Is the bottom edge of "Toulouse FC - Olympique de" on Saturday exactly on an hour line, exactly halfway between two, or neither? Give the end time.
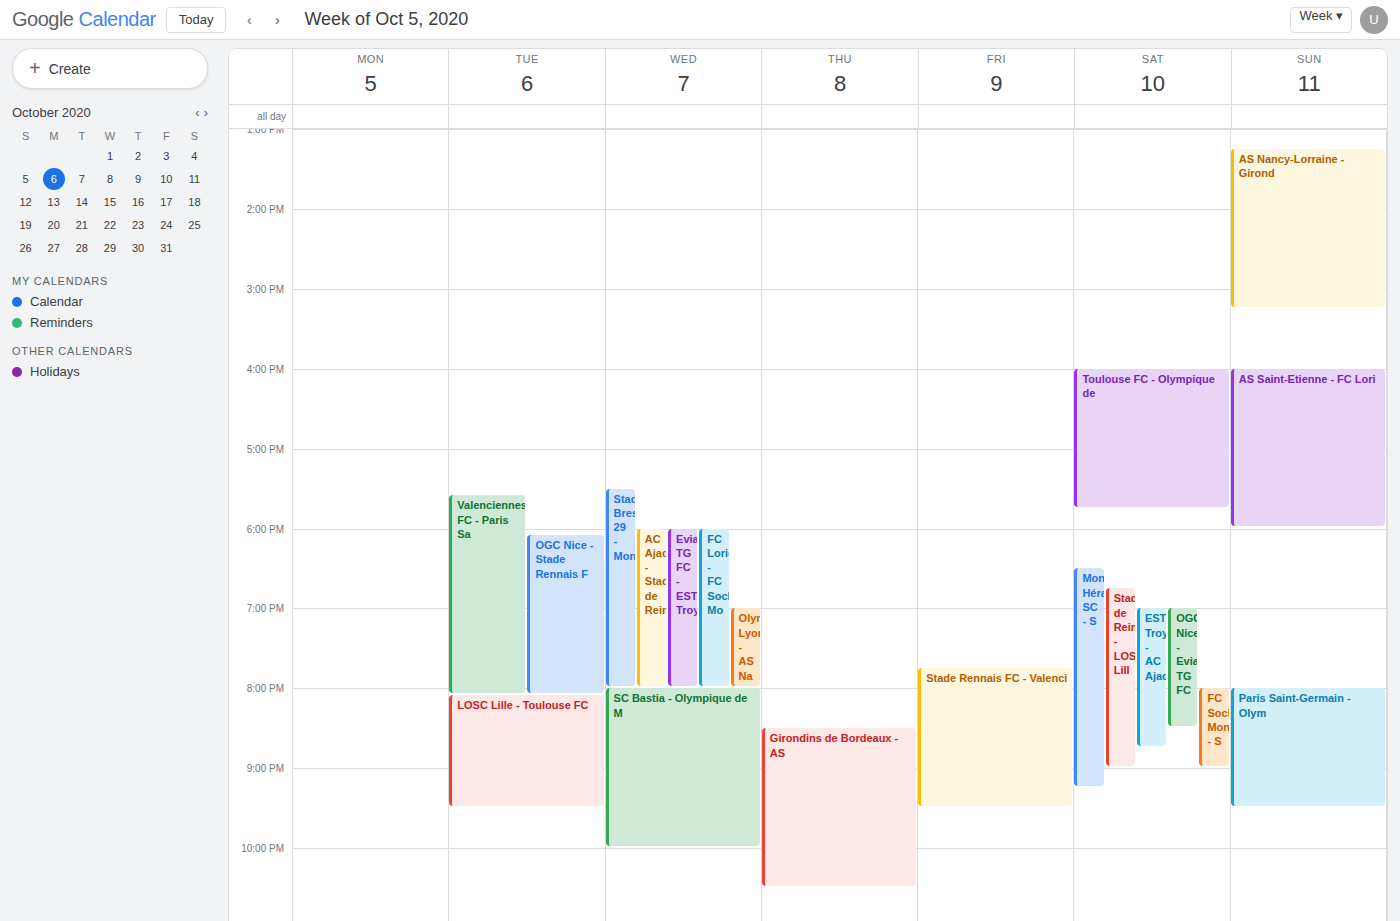
5:45 PM -- neither: three quarters of the way from the 5 PM line to the 6 PM line.